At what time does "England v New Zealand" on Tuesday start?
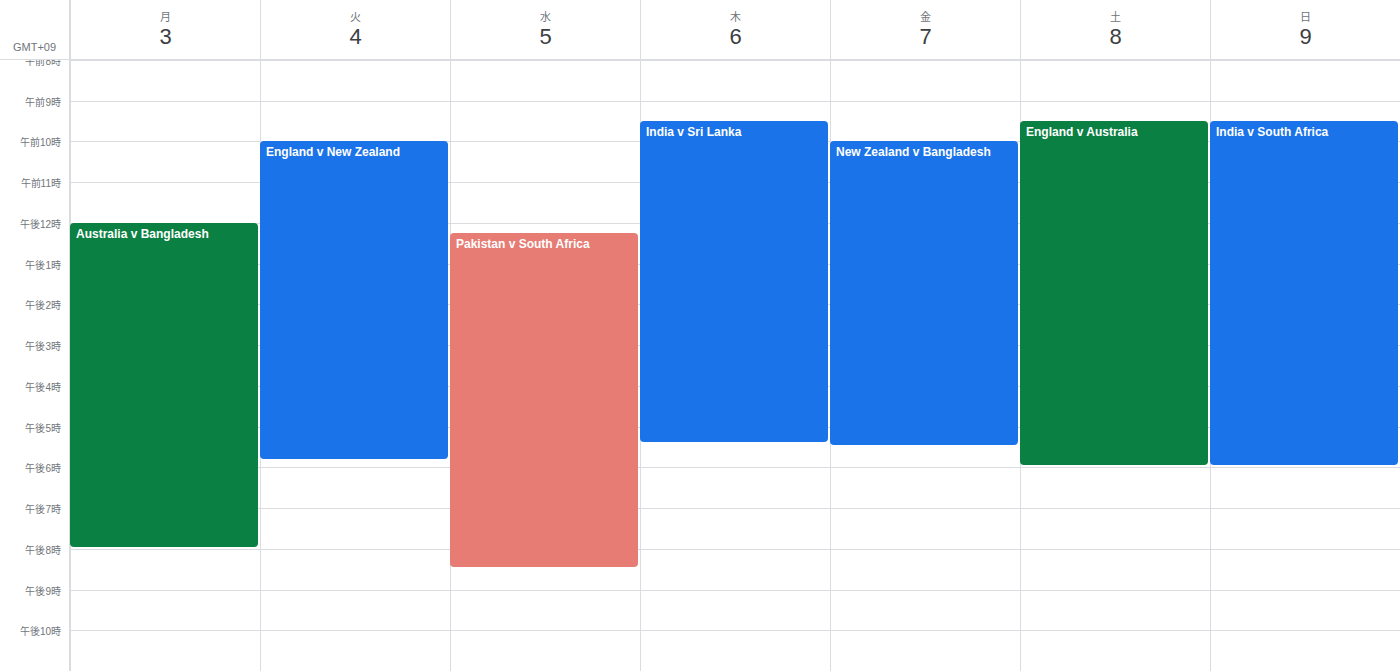
10:00 AM